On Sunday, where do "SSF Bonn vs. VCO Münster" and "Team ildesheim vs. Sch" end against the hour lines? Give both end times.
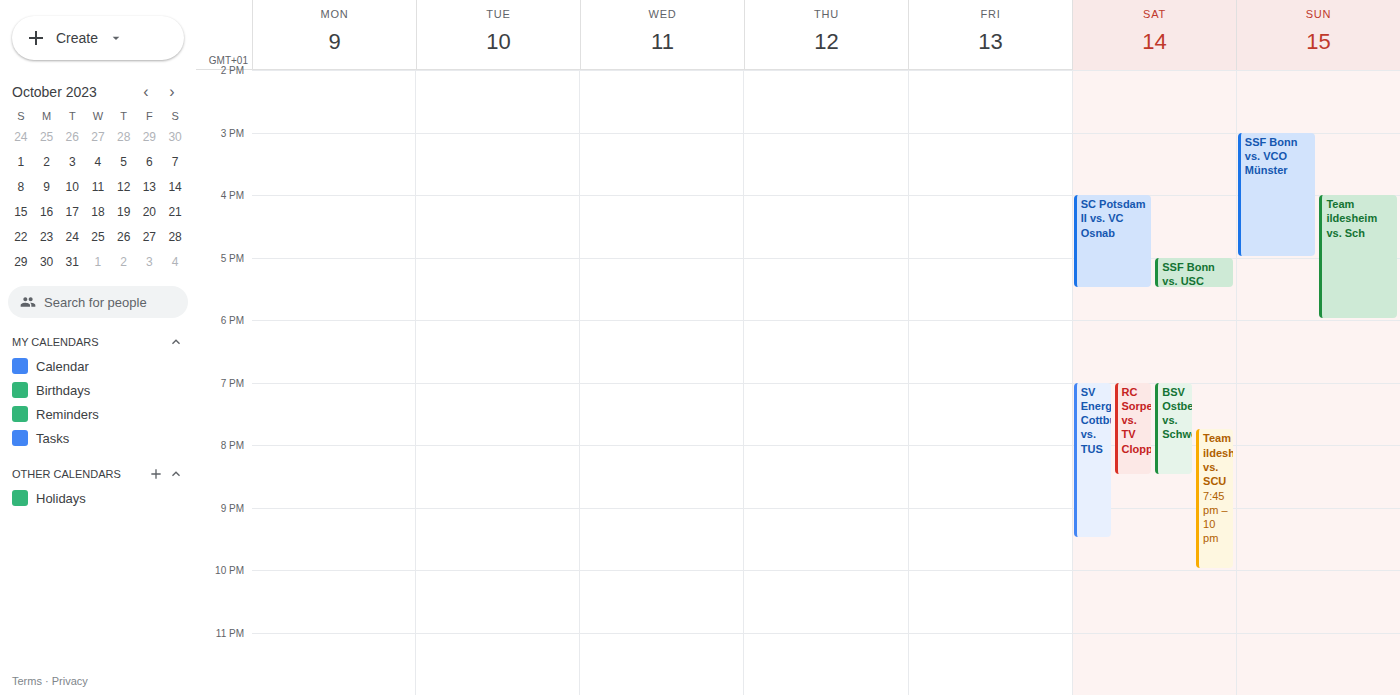
"SSF Bonn vs. VCO Münster": 17:00, exactly on the 17:00 line. "Team ildesheim vs. Sch": 18:00, exactly on the 18:00 line.